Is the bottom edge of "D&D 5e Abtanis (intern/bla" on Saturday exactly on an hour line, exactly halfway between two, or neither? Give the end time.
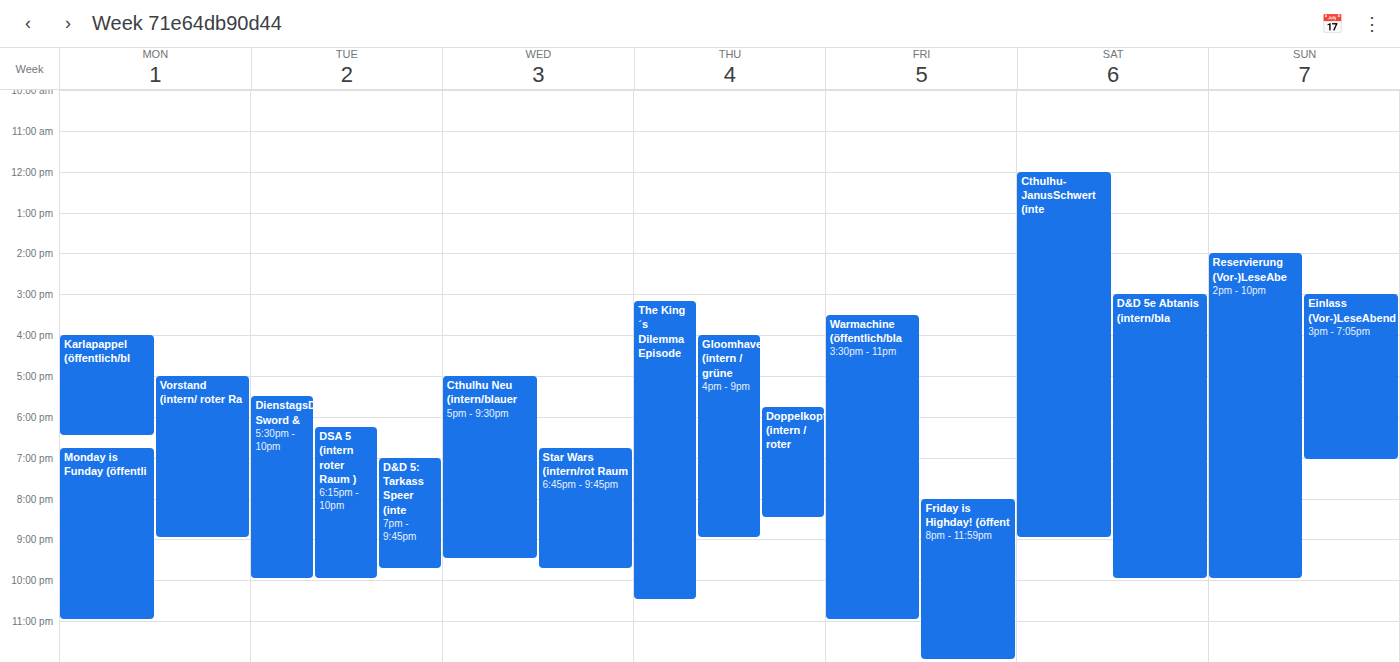
10:00 PM -- exactly on the 10 PM line.